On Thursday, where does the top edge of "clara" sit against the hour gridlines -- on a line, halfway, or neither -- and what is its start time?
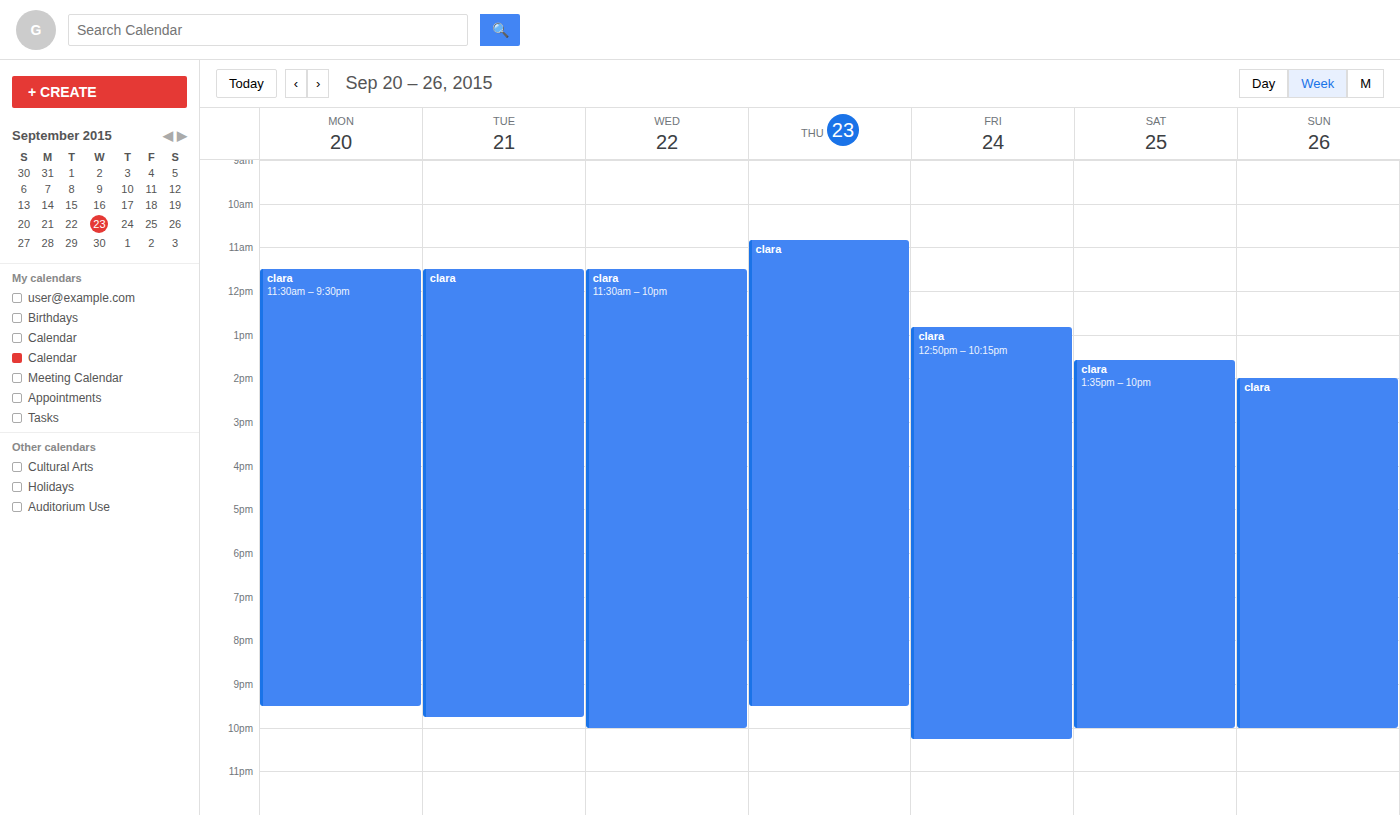
10:50 AM -- neither: 50 minutes below the 10 AM line and 10 minutes above the 11 AM line.